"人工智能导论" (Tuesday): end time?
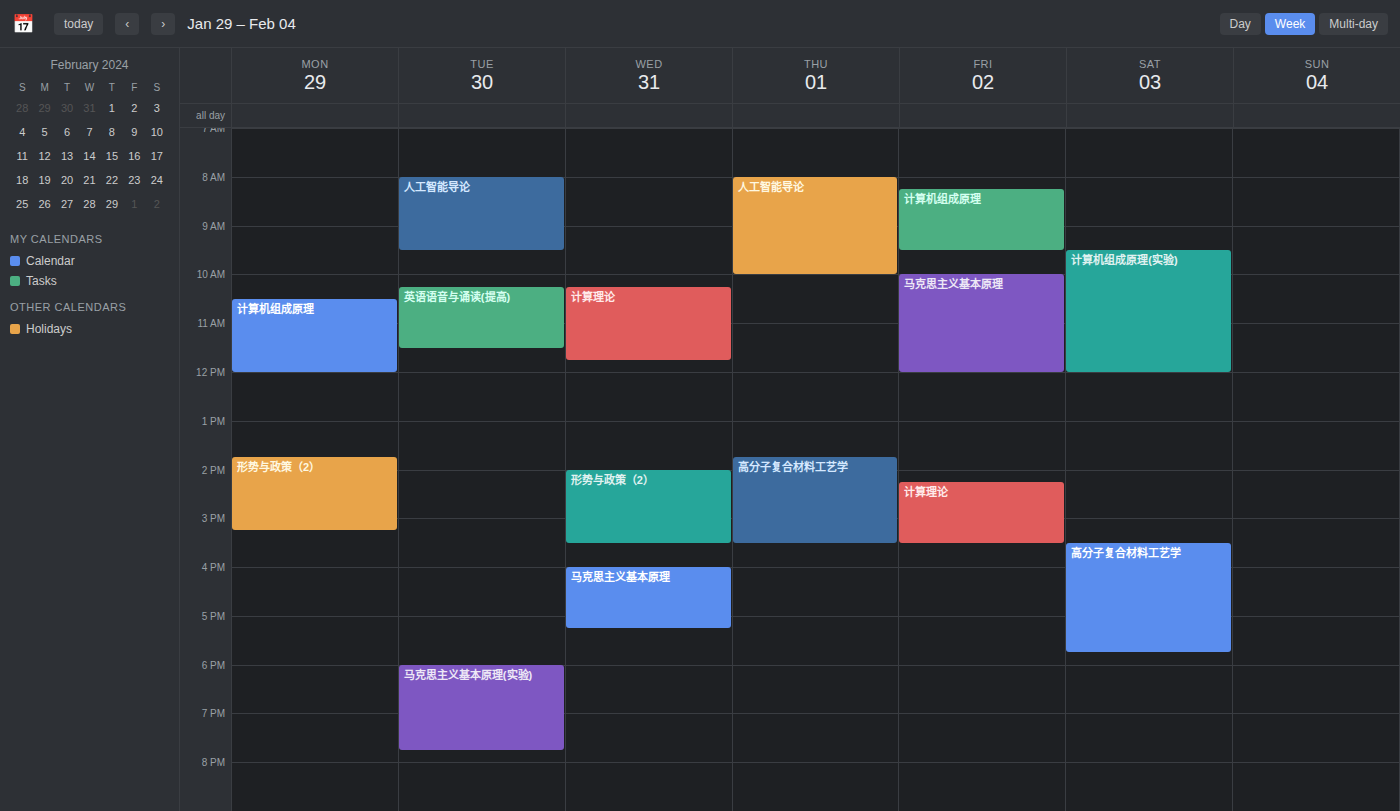
09:30